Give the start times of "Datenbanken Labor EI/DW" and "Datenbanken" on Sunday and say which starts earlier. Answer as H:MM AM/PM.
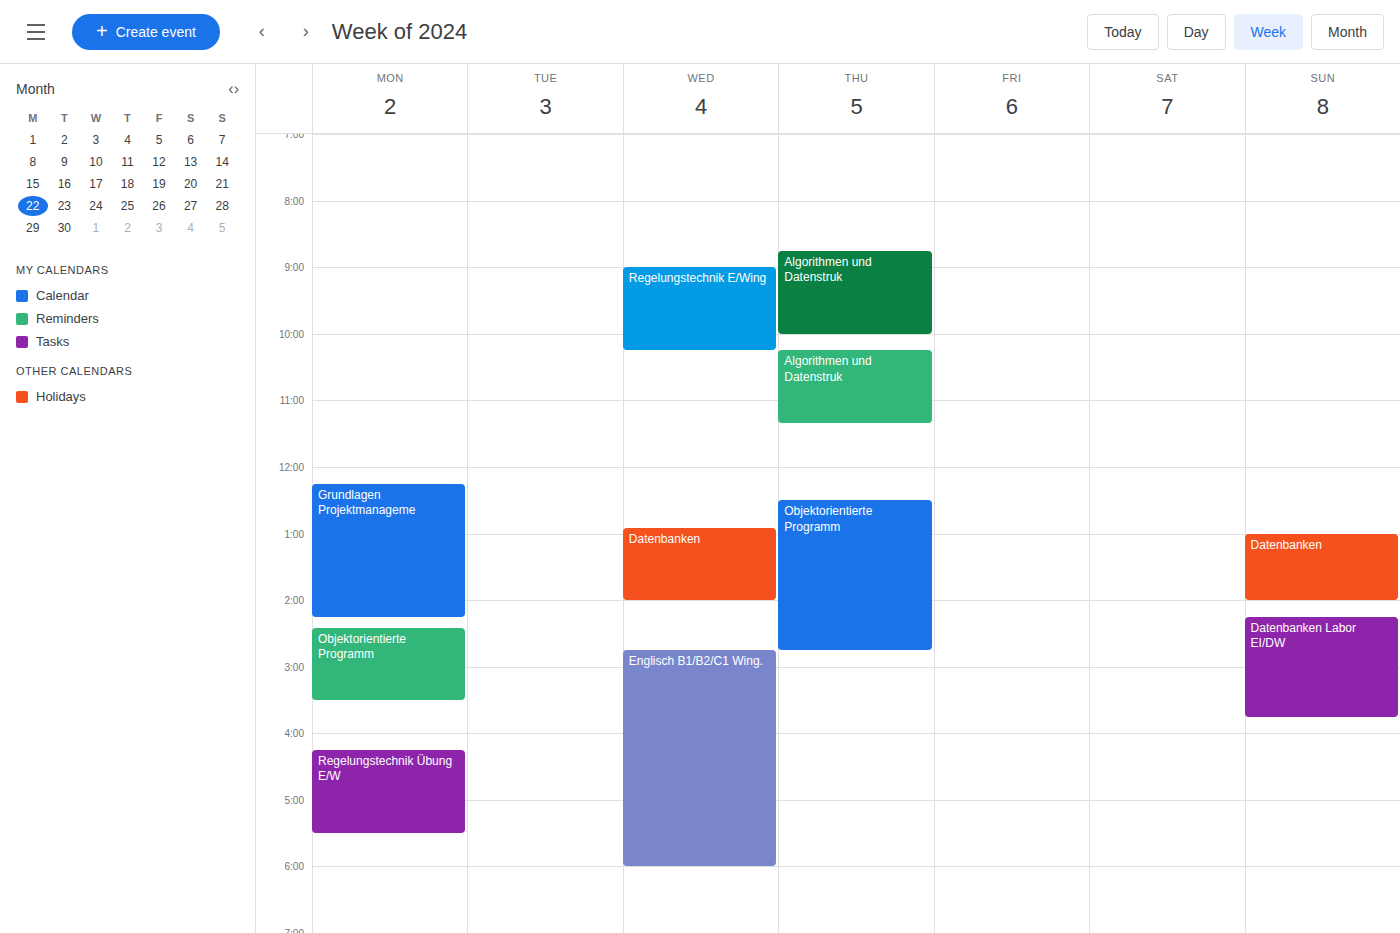
"Datenbanken" 1:00 PM; "Datenbanken Labor EI/DW" 2:15 PM.